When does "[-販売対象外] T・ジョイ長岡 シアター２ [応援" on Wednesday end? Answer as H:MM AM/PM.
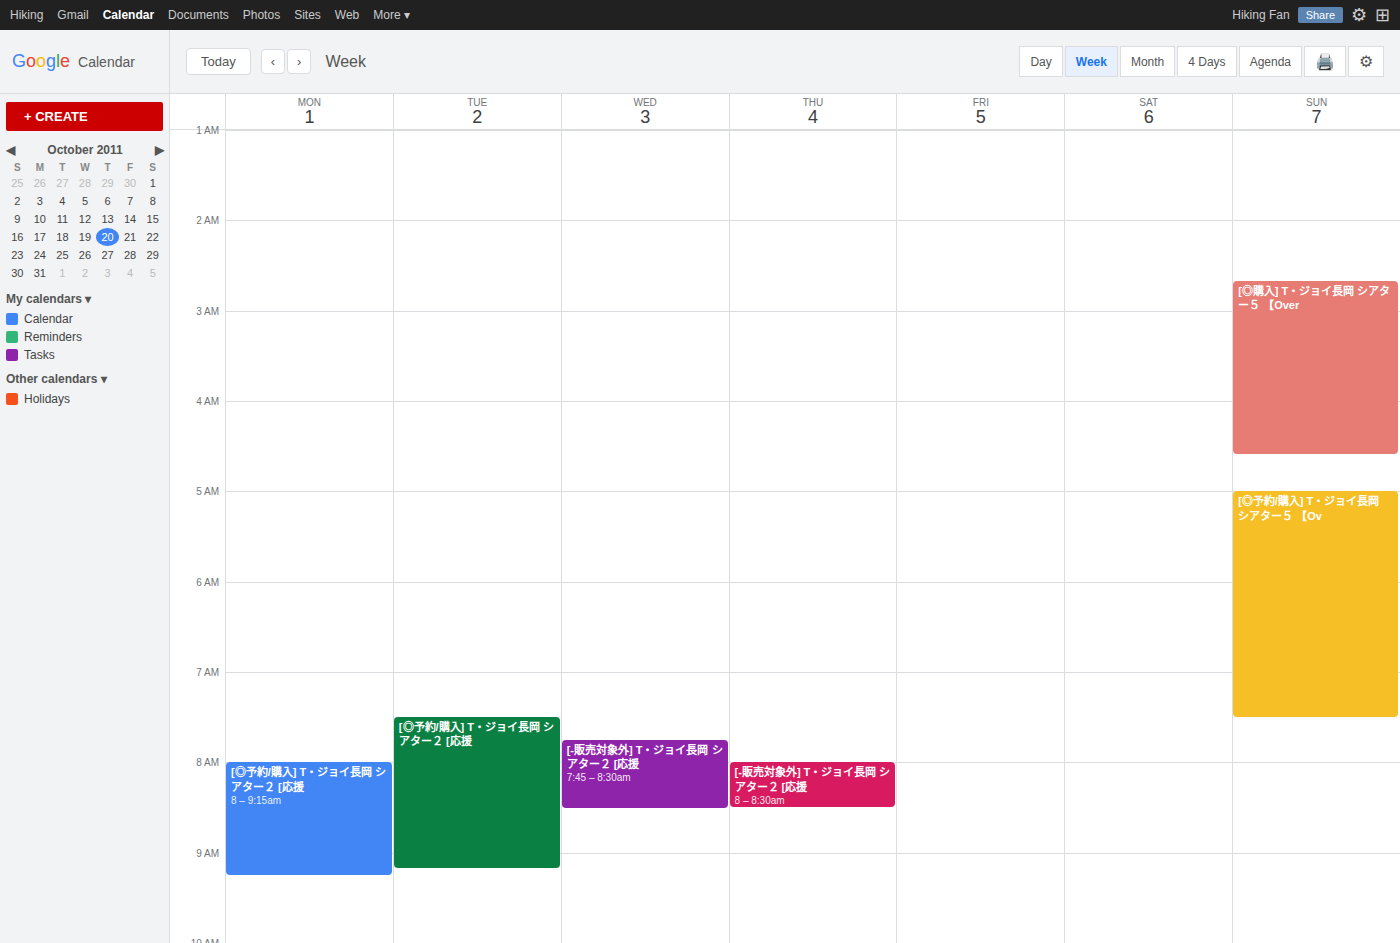
8:30 AM